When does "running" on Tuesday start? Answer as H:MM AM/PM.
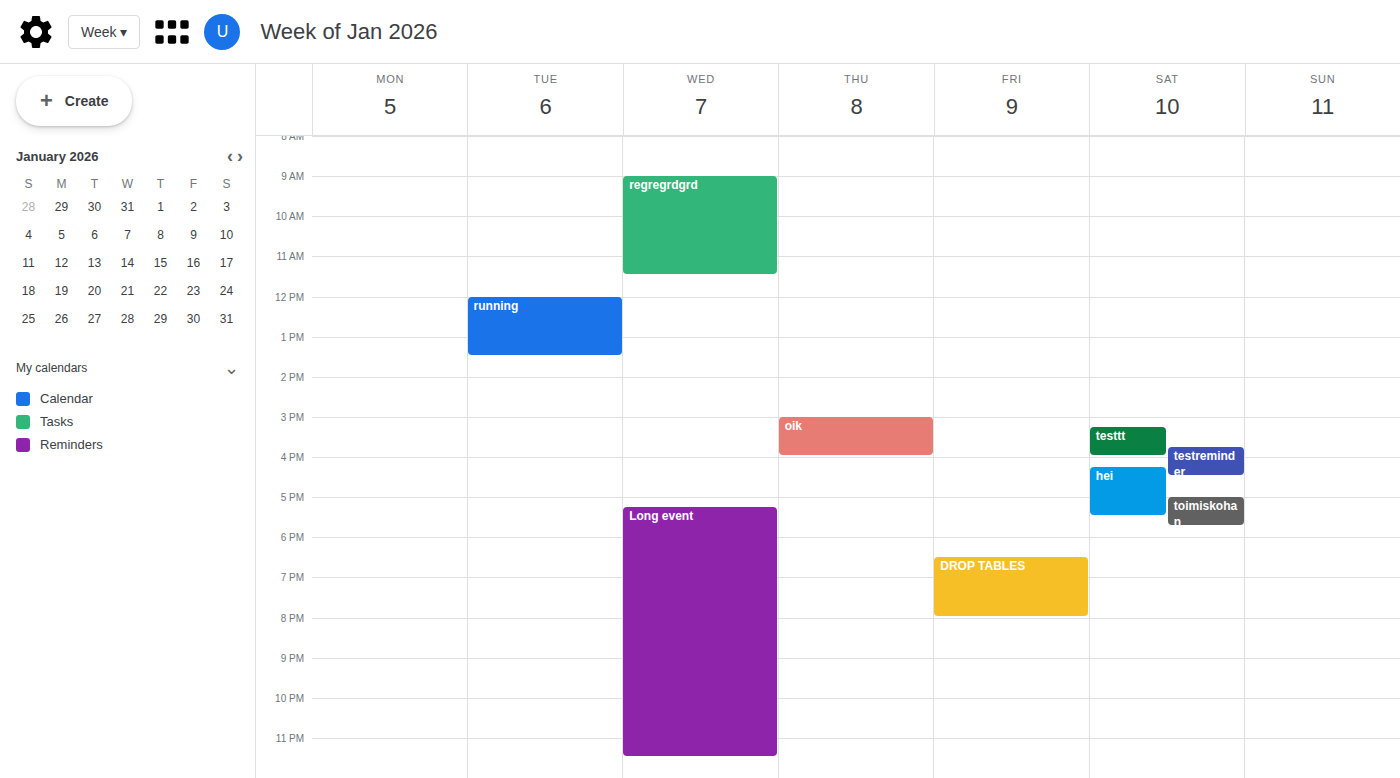
12:00 PM